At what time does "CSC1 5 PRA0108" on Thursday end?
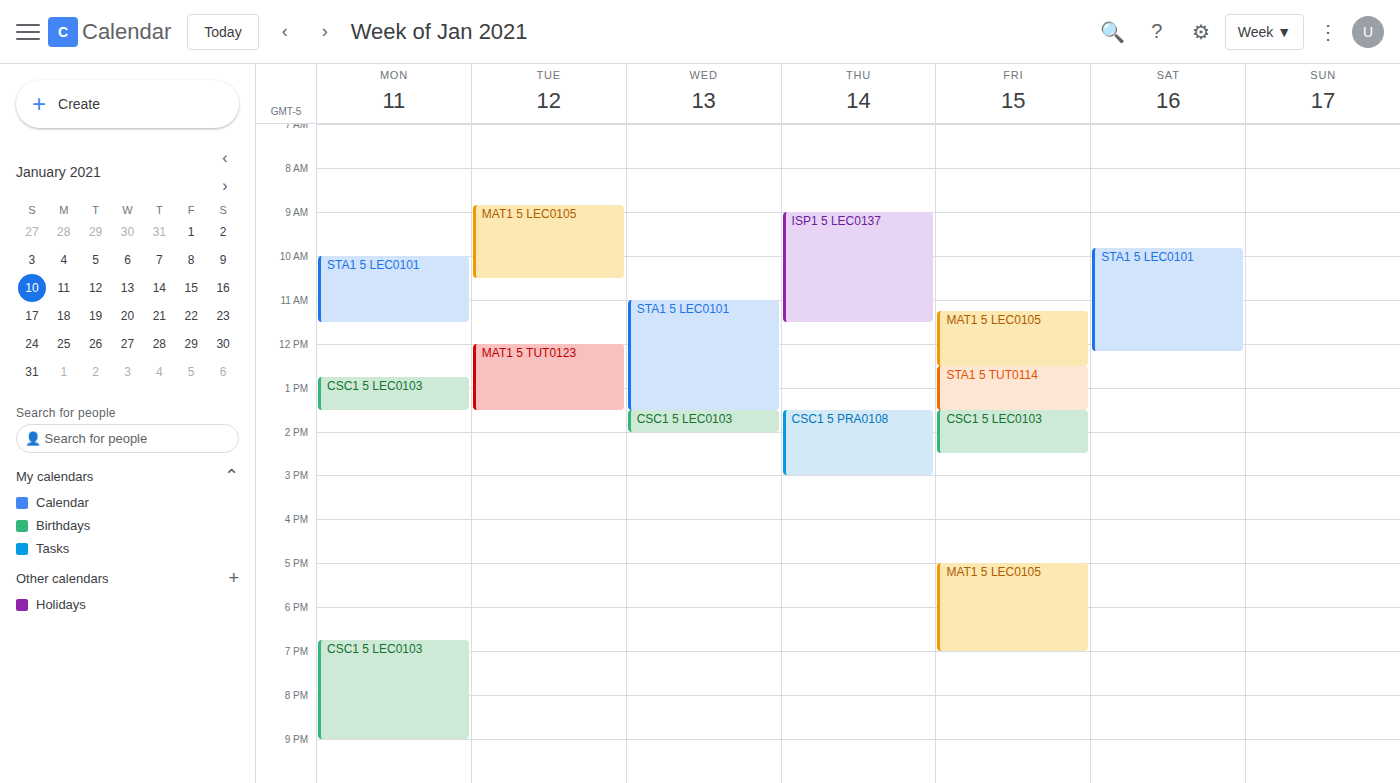
3:00 PM